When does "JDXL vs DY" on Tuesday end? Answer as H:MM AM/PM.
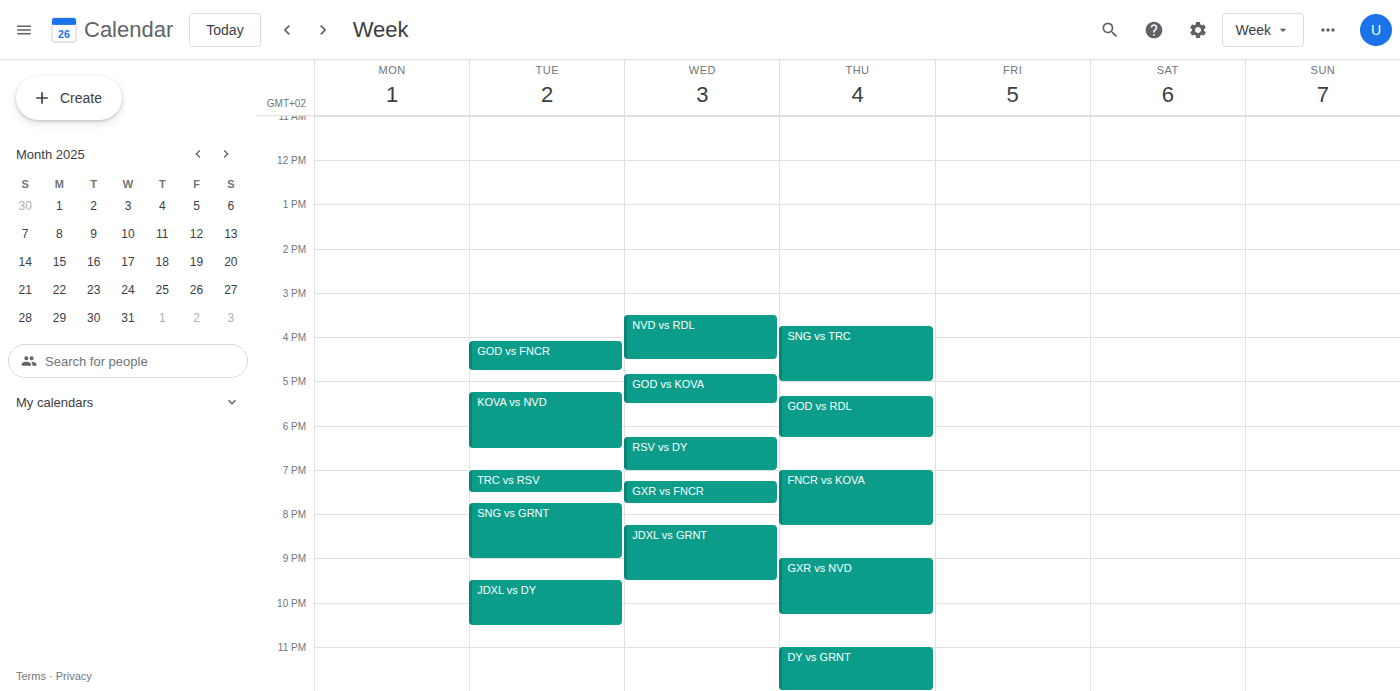
10:30 PM